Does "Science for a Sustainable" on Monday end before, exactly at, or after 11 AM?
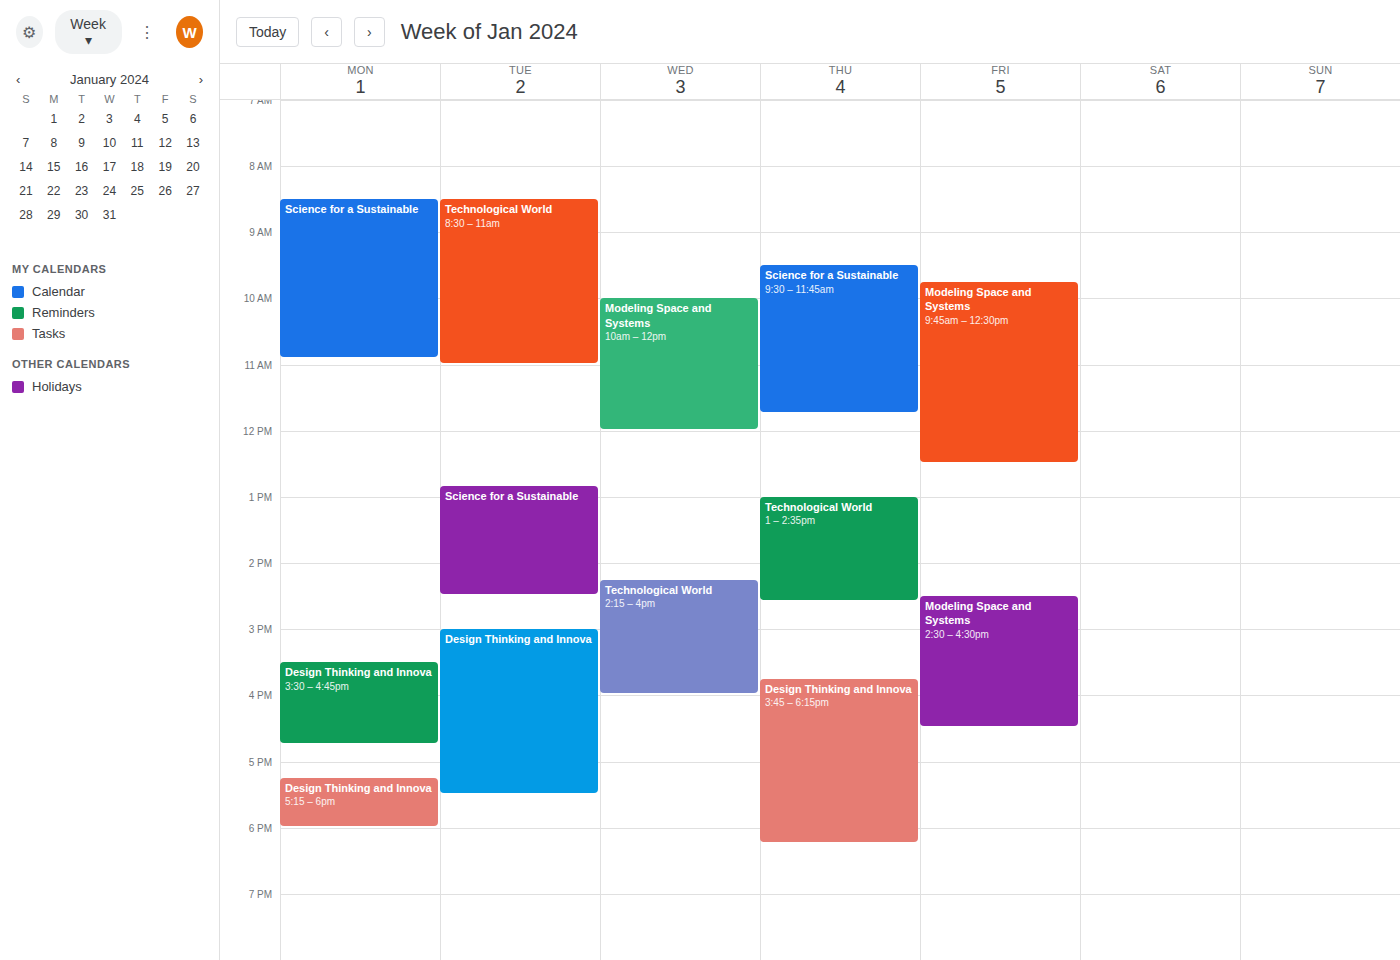
10:55 AM -- before 11 AM, 5 minutes above the 11 AM line.